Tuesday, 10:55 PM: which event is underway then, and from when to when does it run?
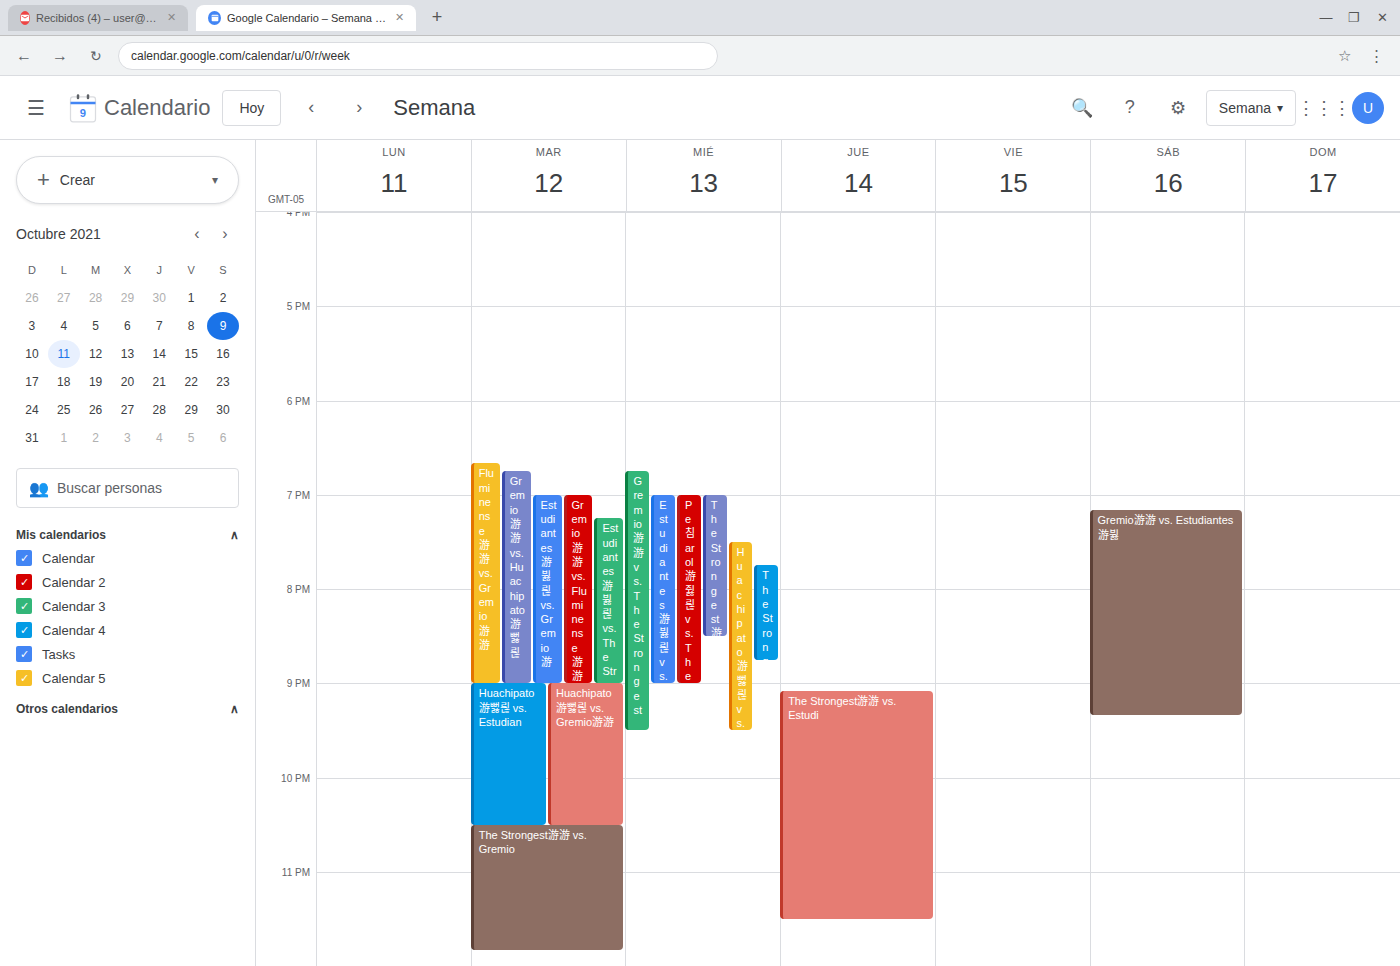
"The Strongest游游 vs. Gremio", 10:30 PM to 11:50 PM